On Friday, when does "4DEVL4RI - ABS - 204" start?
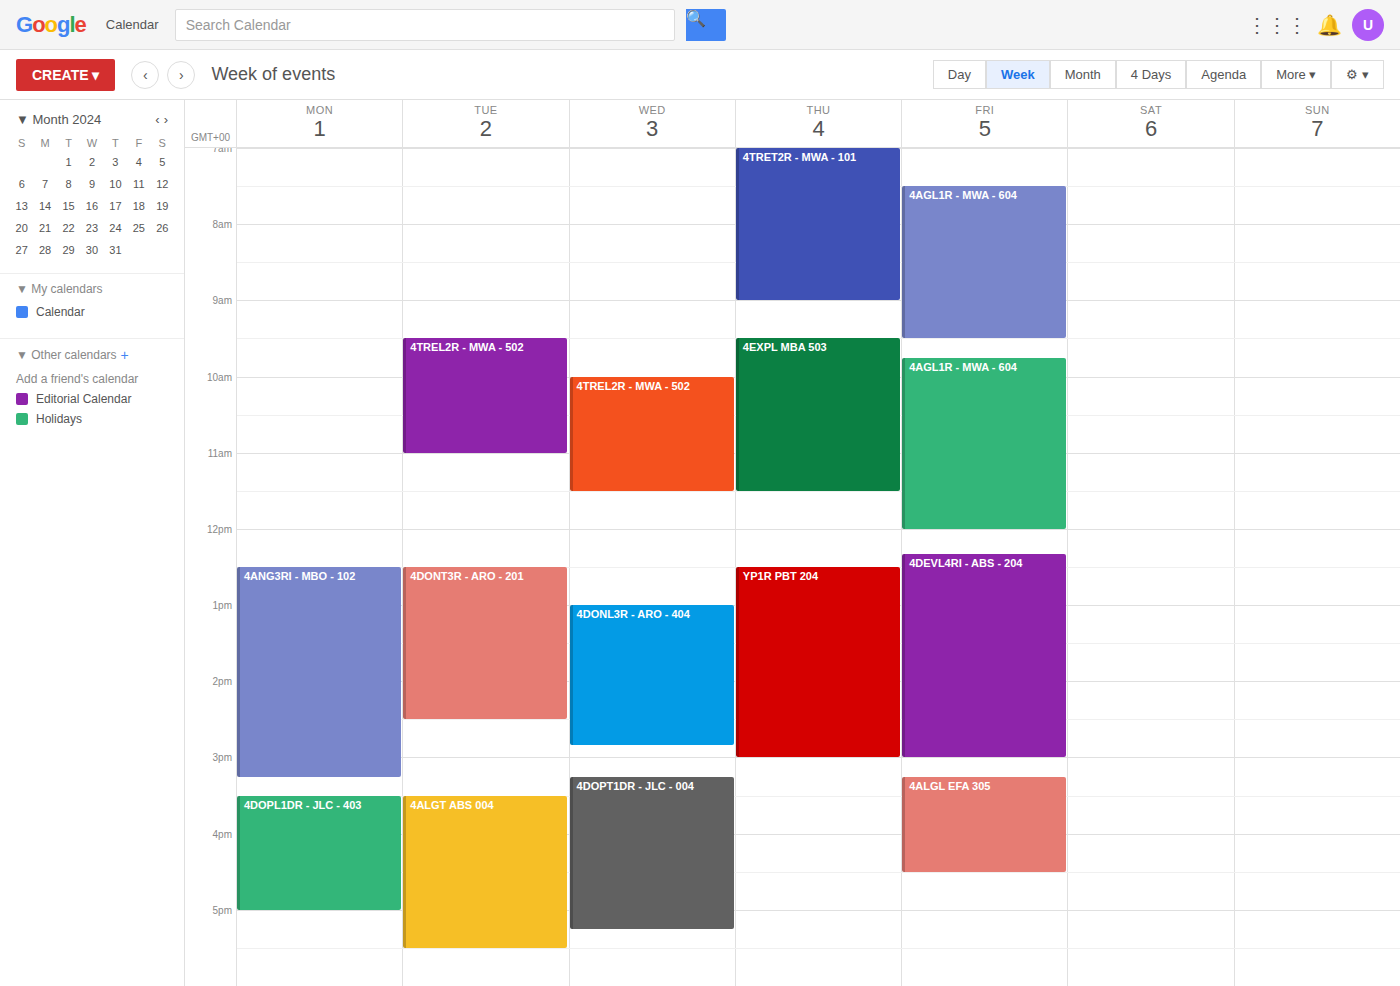
12:20 PM